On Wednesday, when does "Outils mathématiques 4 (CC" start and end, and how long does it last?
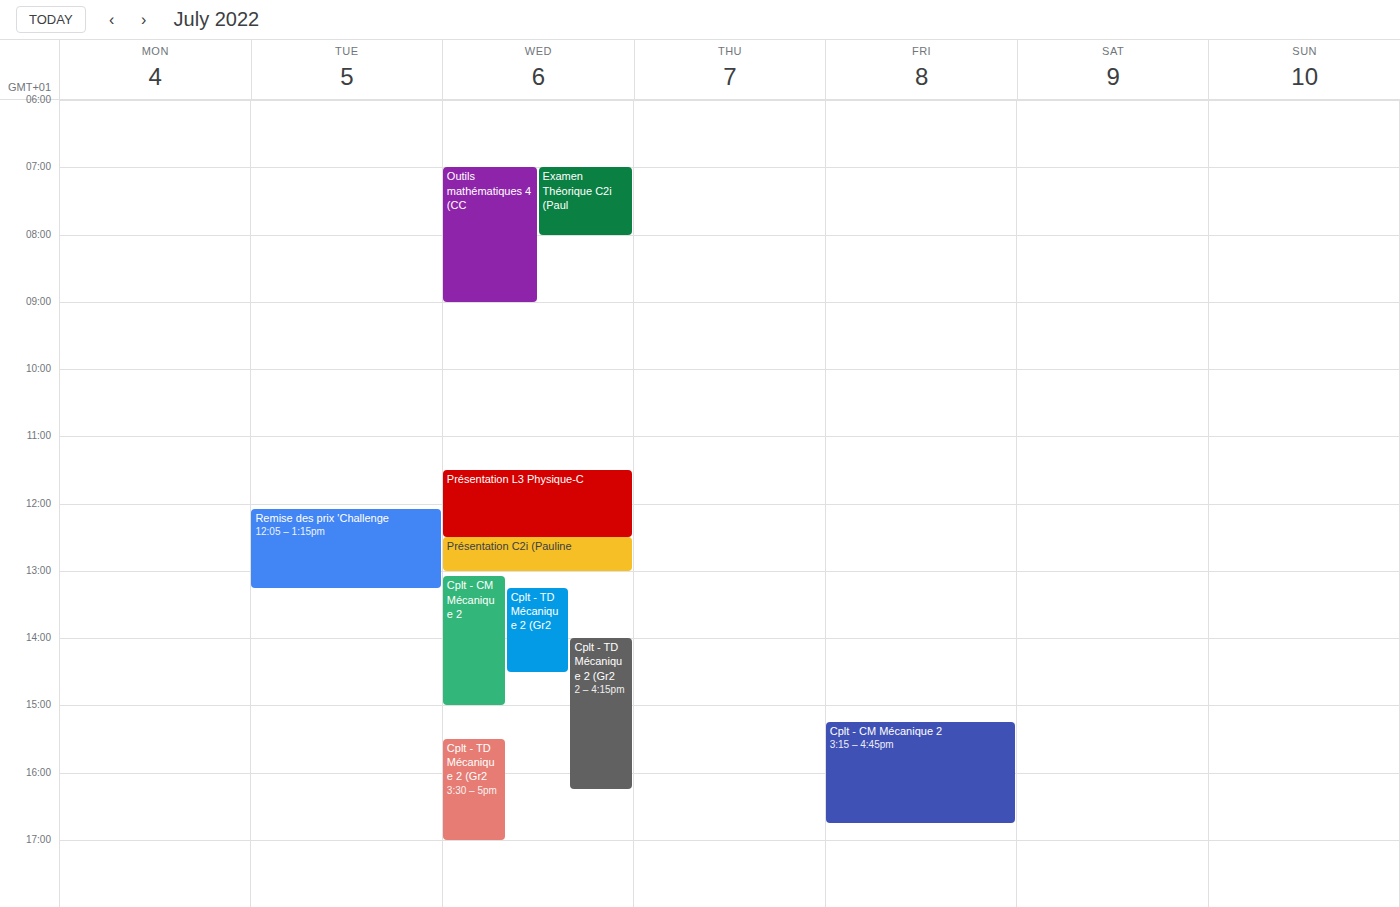
07:00 to 09:00, 2 hours